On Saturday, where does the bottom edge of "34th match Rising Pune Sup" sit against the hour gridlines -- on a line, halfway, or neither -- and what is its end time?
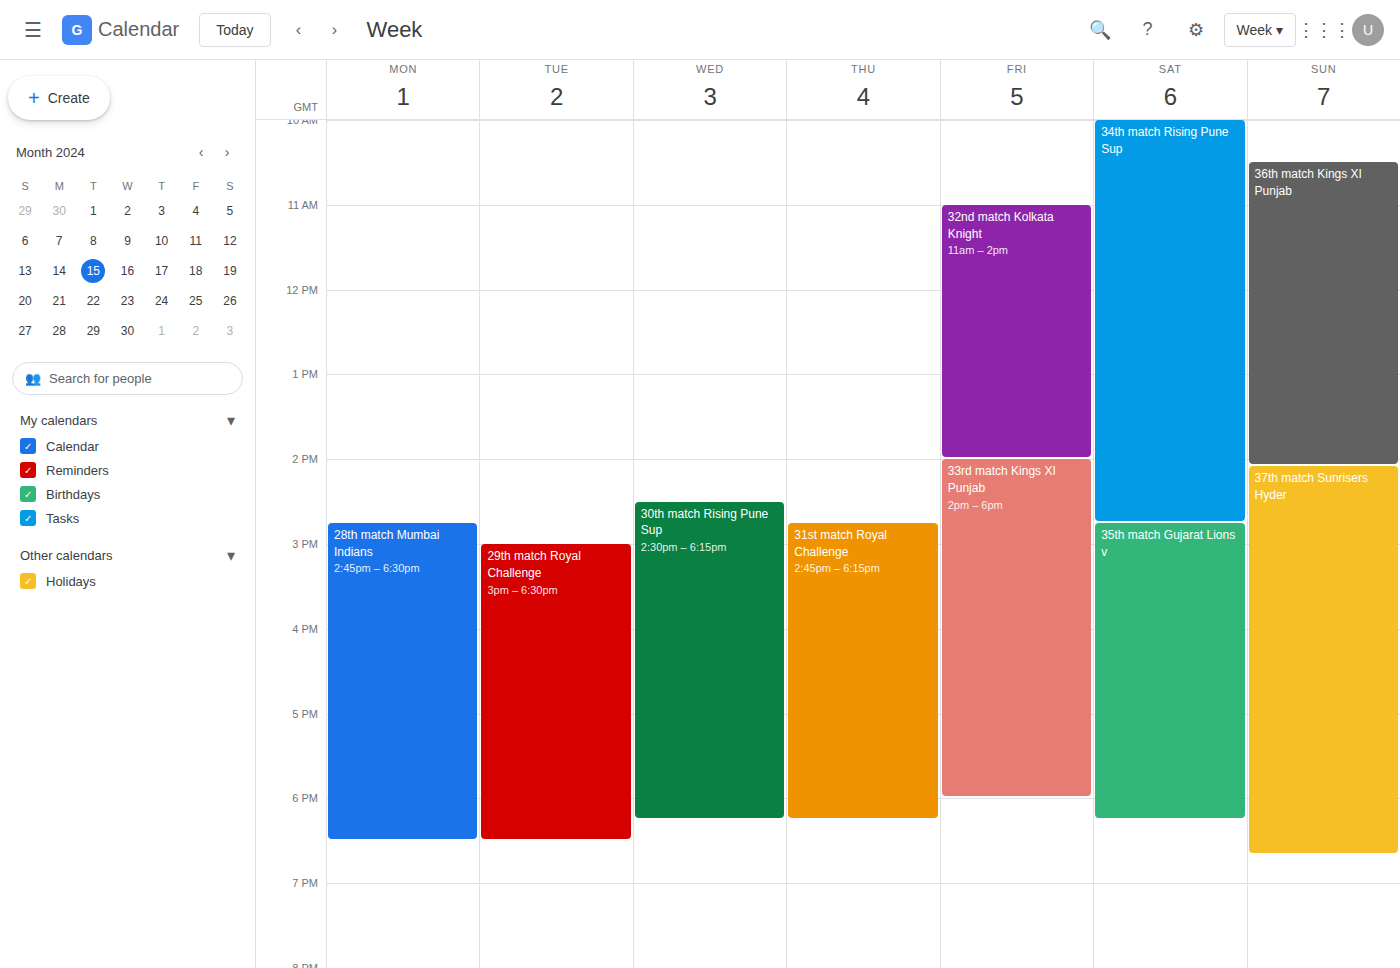
2:45 PM -- neither: three quarters of the way from the 2 PM line to the 3 PM line.